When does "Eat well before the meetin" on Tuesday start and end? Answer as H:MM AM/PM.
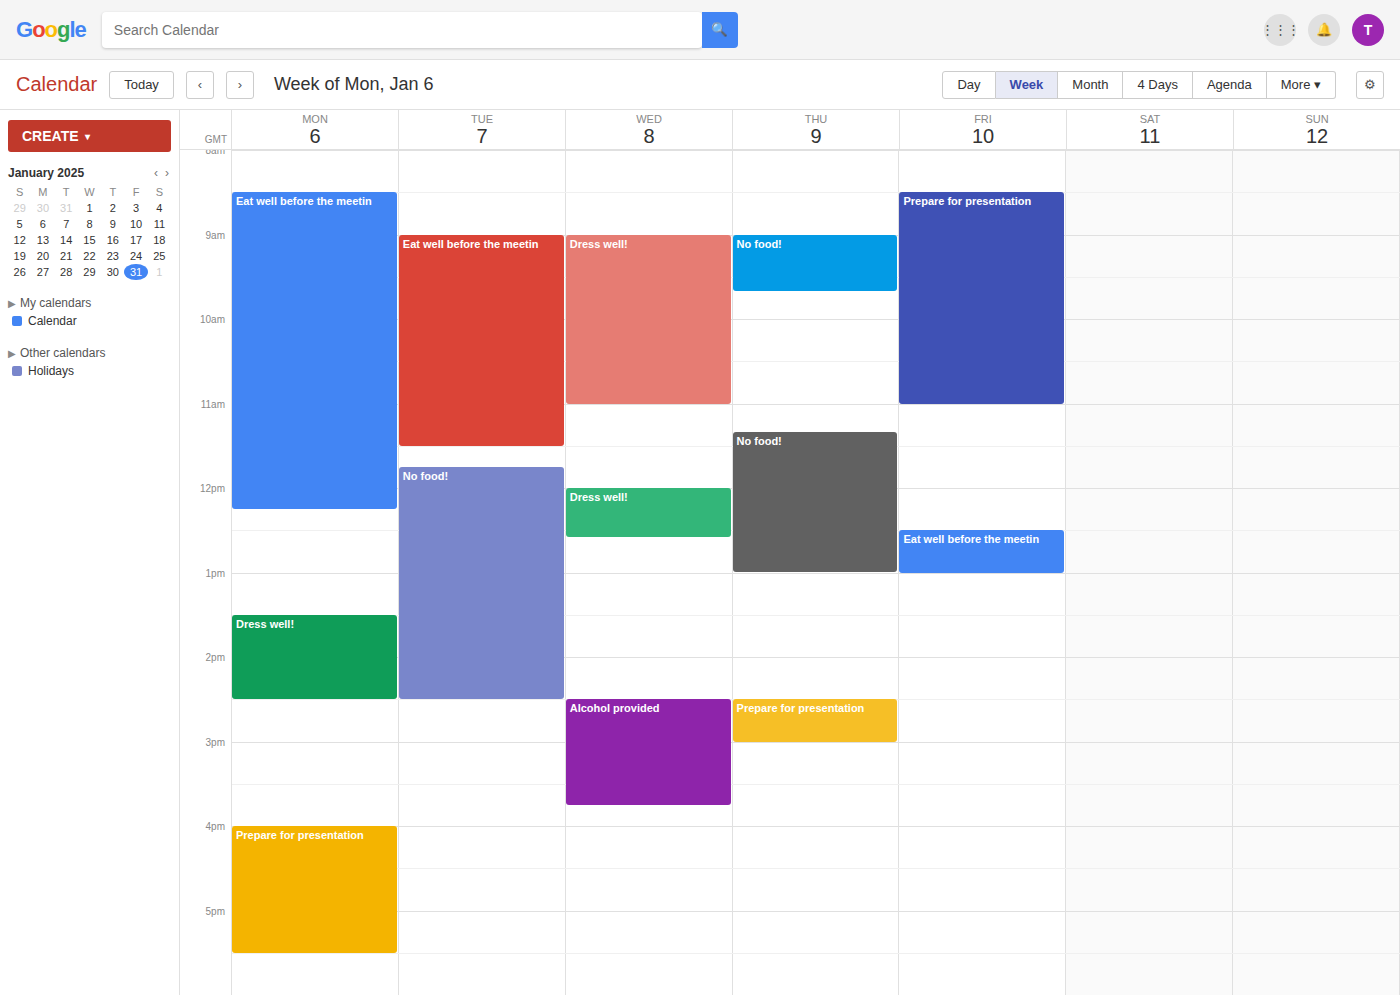
9:00 AM to 11:30 AM